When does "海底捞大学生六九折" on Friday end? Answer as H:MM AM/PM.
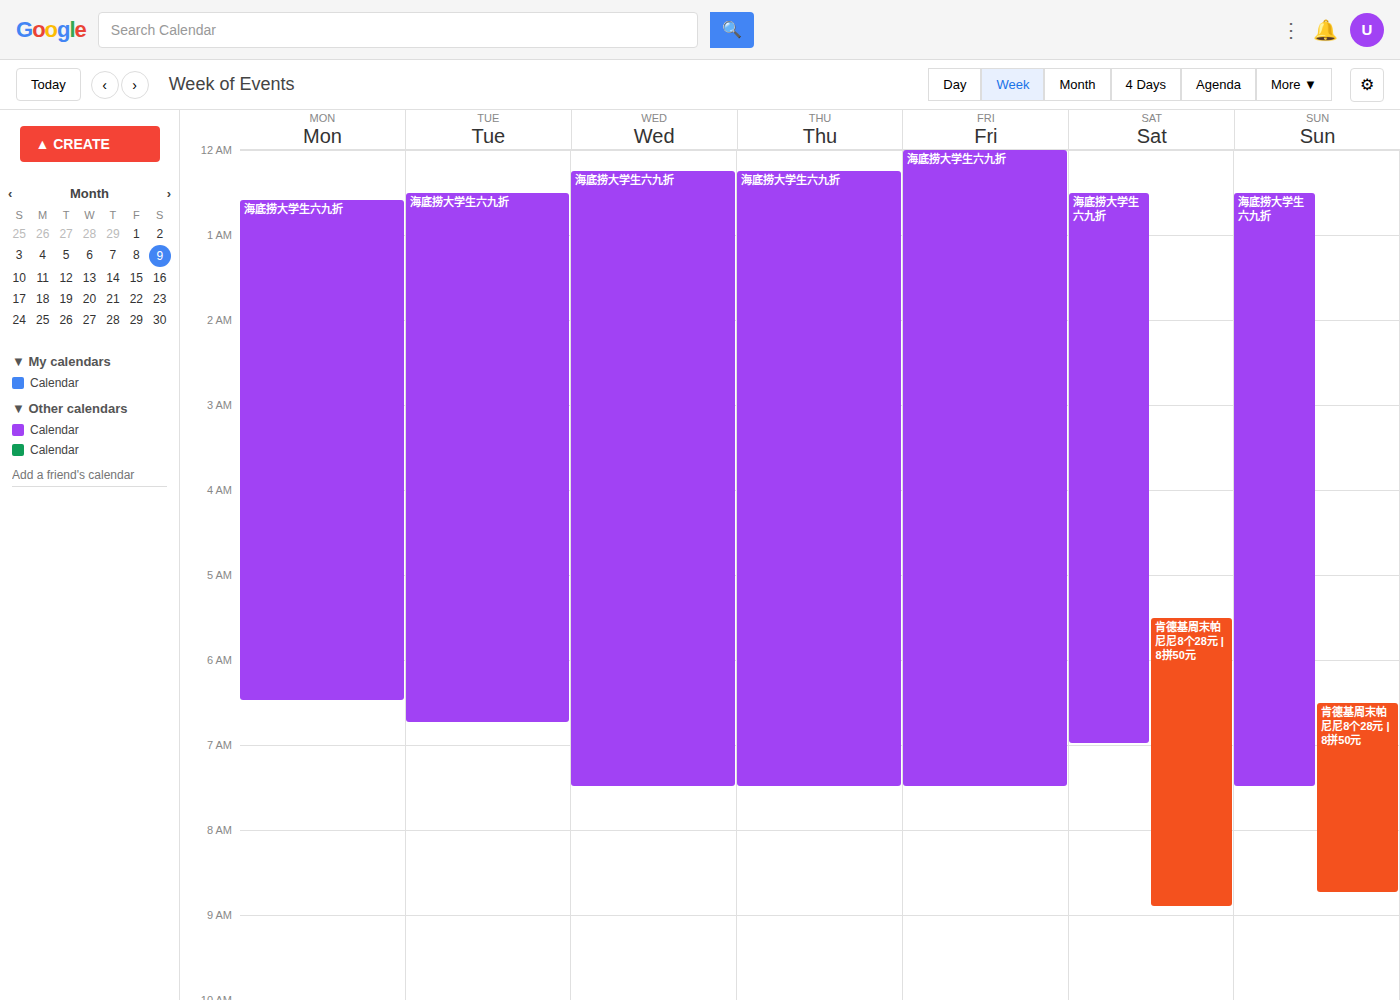
7:30 AM